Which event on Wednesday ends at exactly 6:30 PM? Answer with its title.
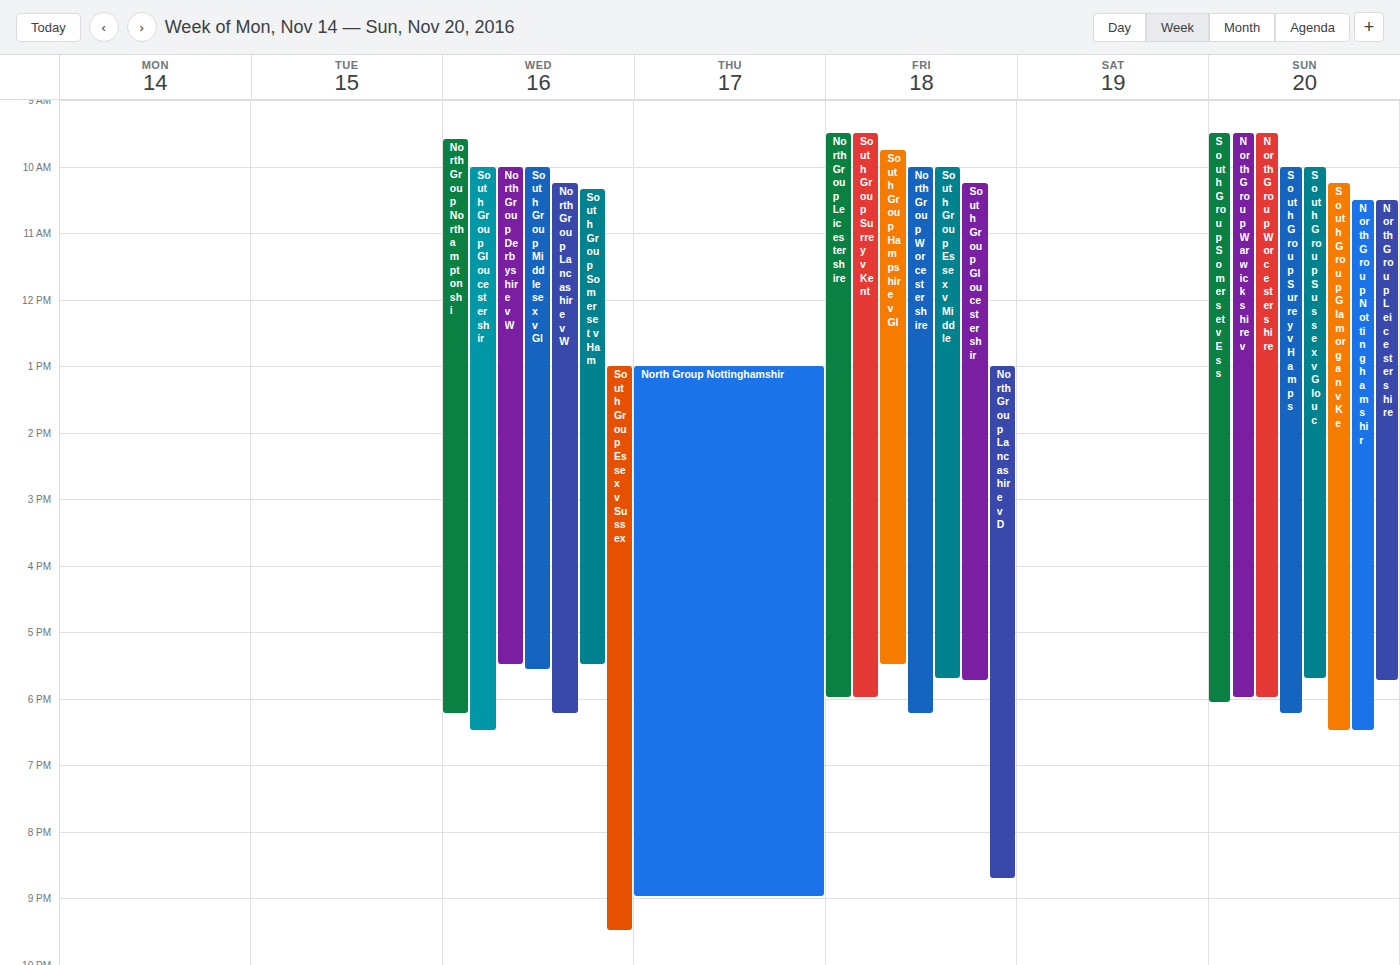
"South Group Gloucestershir"